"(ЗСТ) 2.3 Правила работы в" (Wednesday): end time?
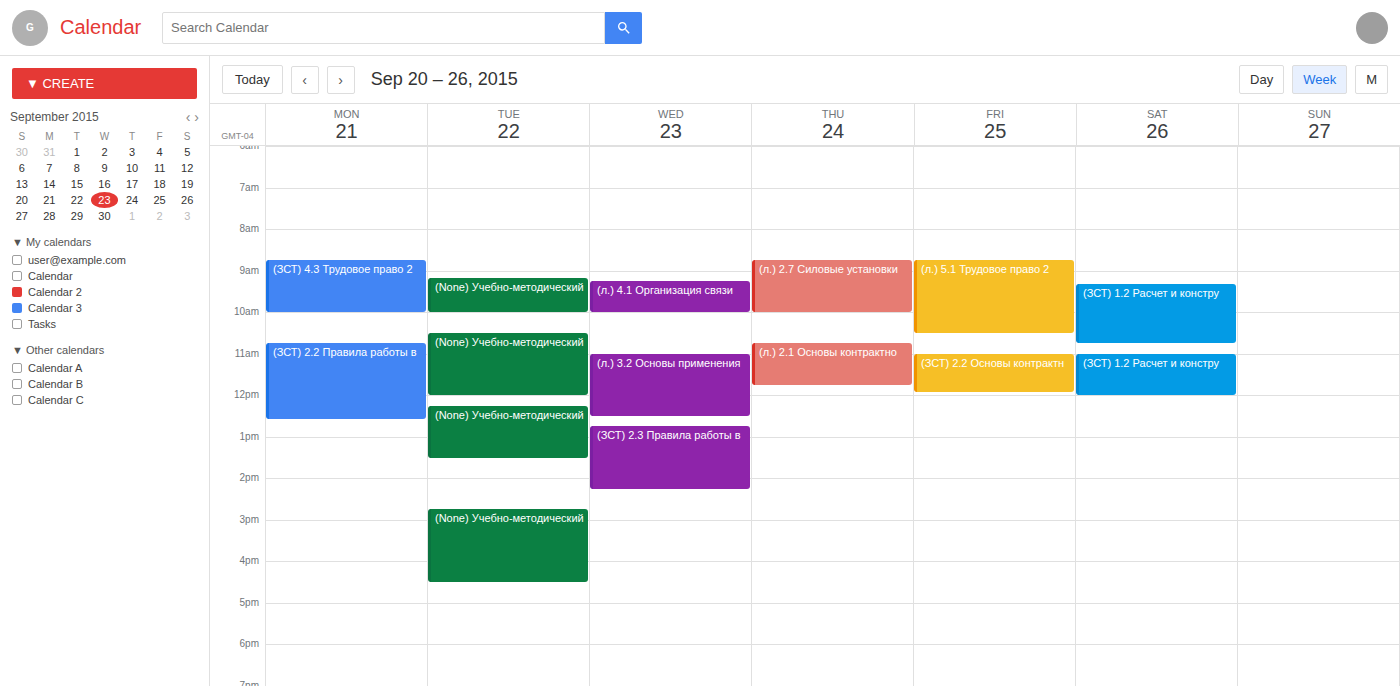
2:15 PM